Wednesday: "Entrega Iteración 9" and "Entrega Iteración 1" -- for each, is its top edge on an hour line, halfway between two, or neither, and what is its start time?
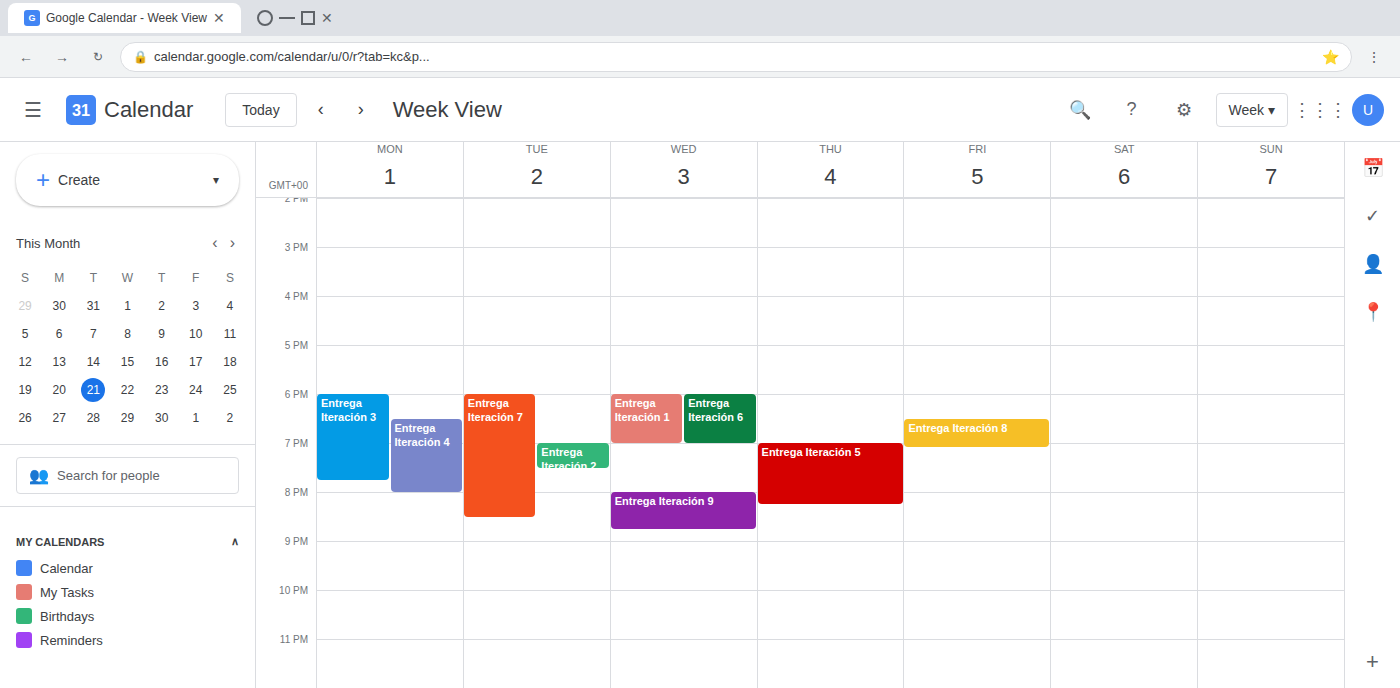
"Entrega Iteración 9": 8:00 PM, exactly on the 8 PM line. "Entrega Iteración 1": 6:00 PM, exactly on the 6 PM line.